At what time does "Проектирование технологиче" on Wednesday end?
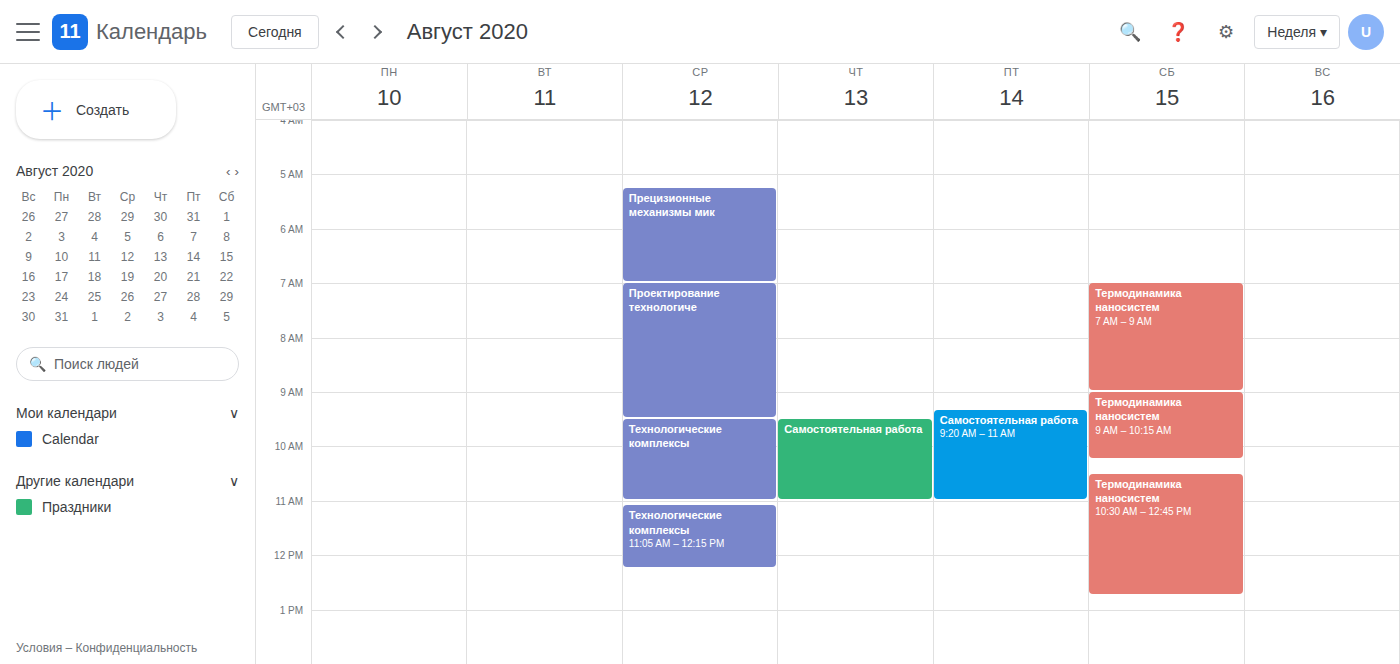
9:30 AM